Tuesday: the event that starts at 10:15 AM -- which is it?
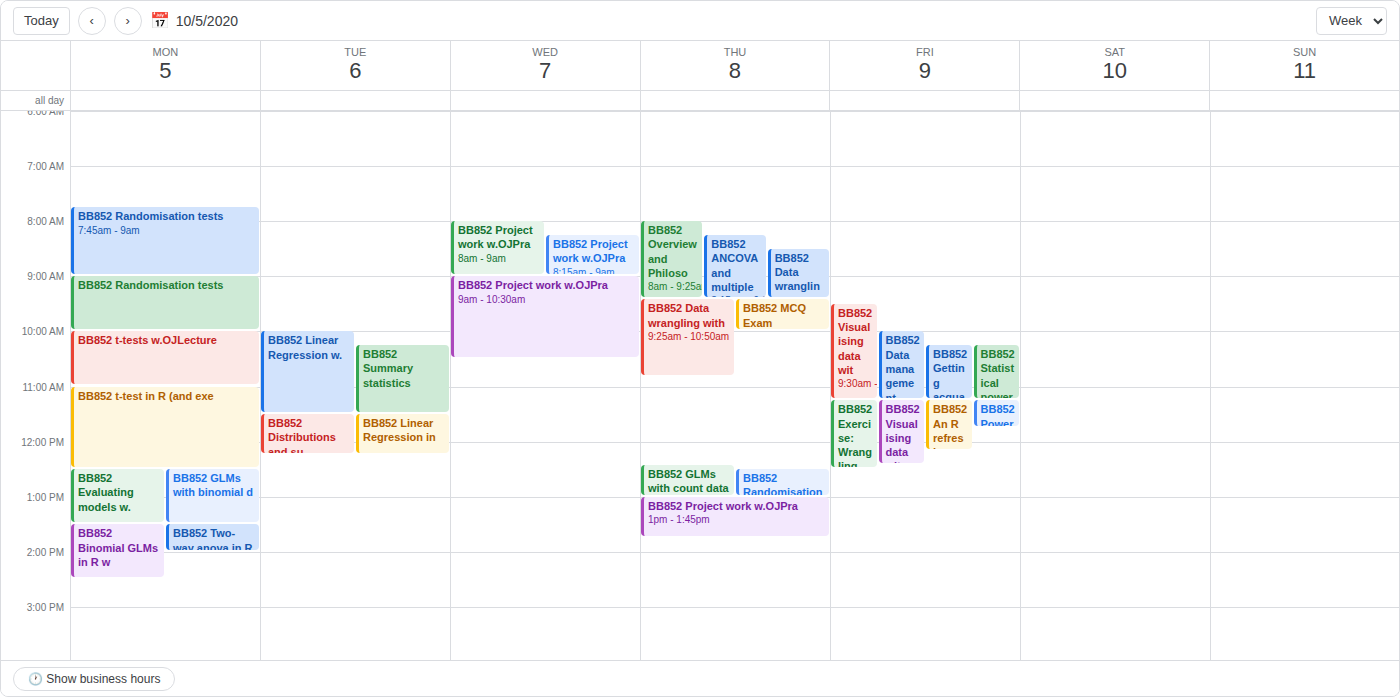
"BB852 Summary statistics"